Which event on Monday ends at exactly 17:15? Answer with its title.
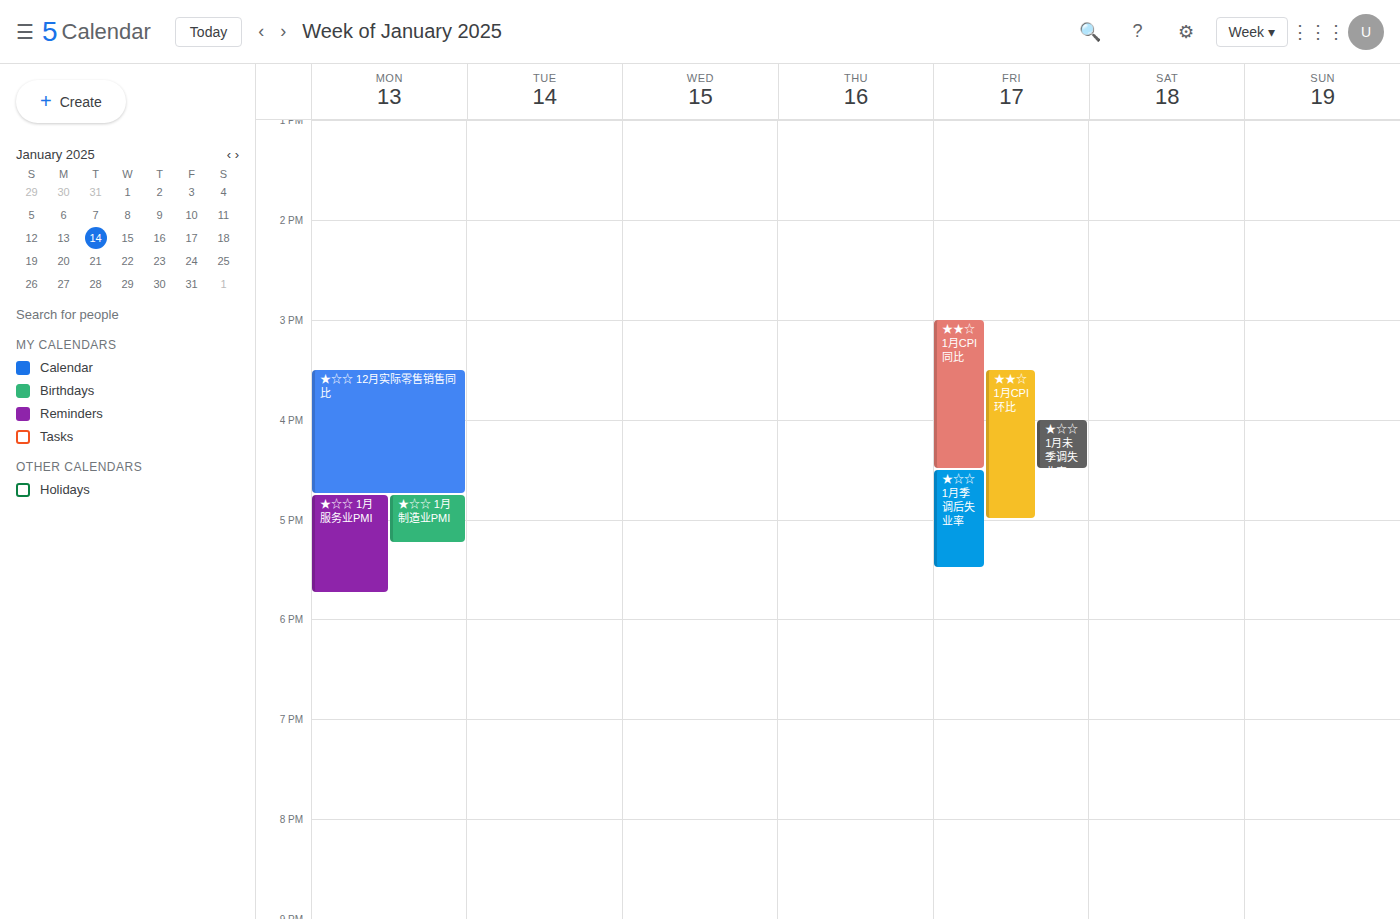
"★☆☆ 1月制造业PMI"